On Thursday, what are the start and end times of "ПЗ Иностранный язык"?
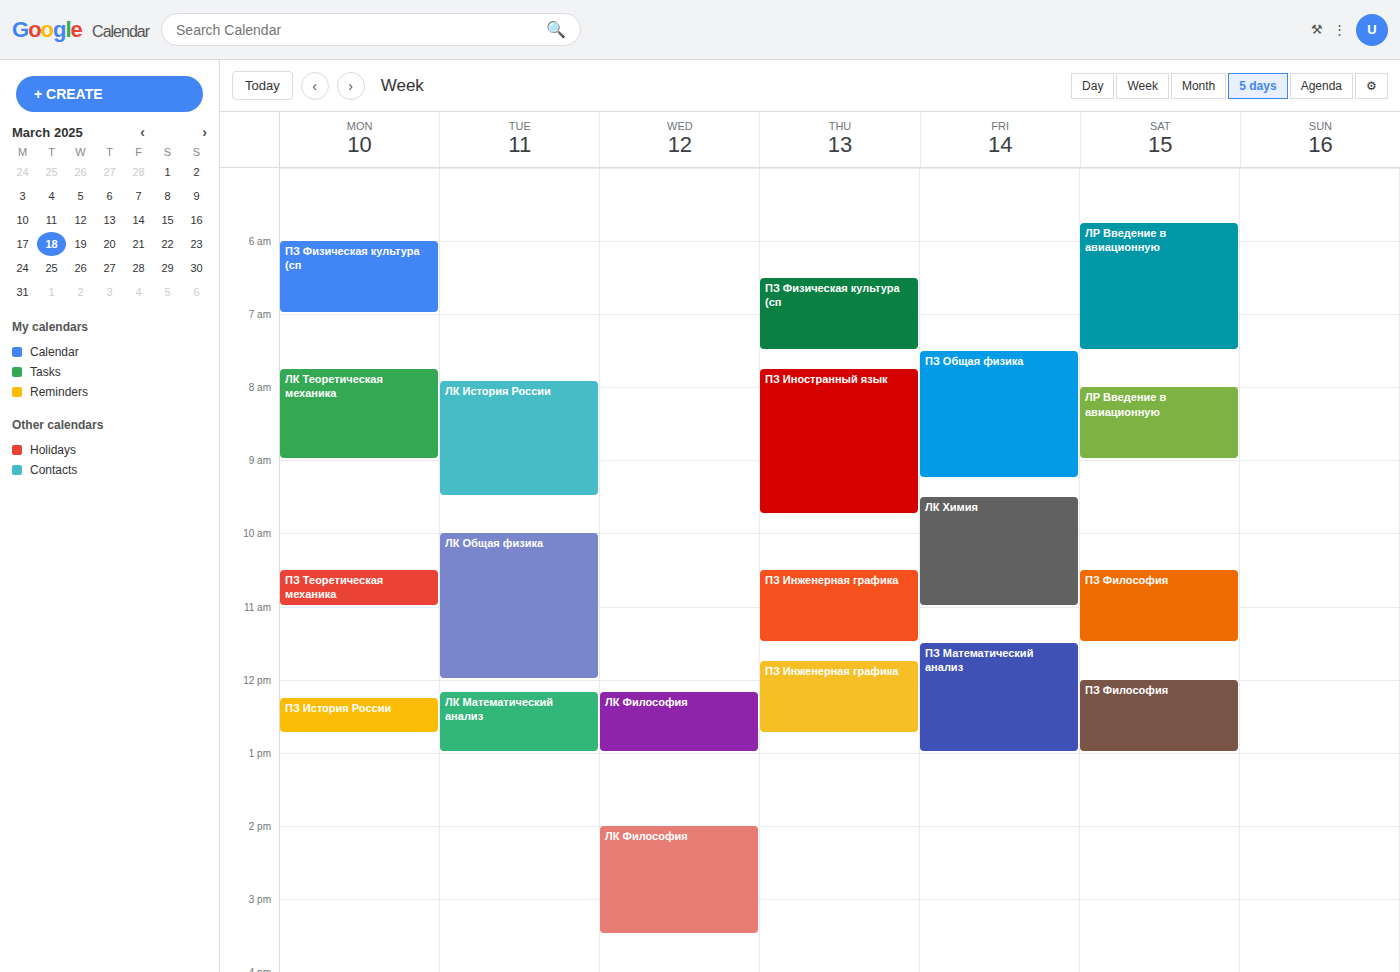
7:45 AM to 9:45 AM